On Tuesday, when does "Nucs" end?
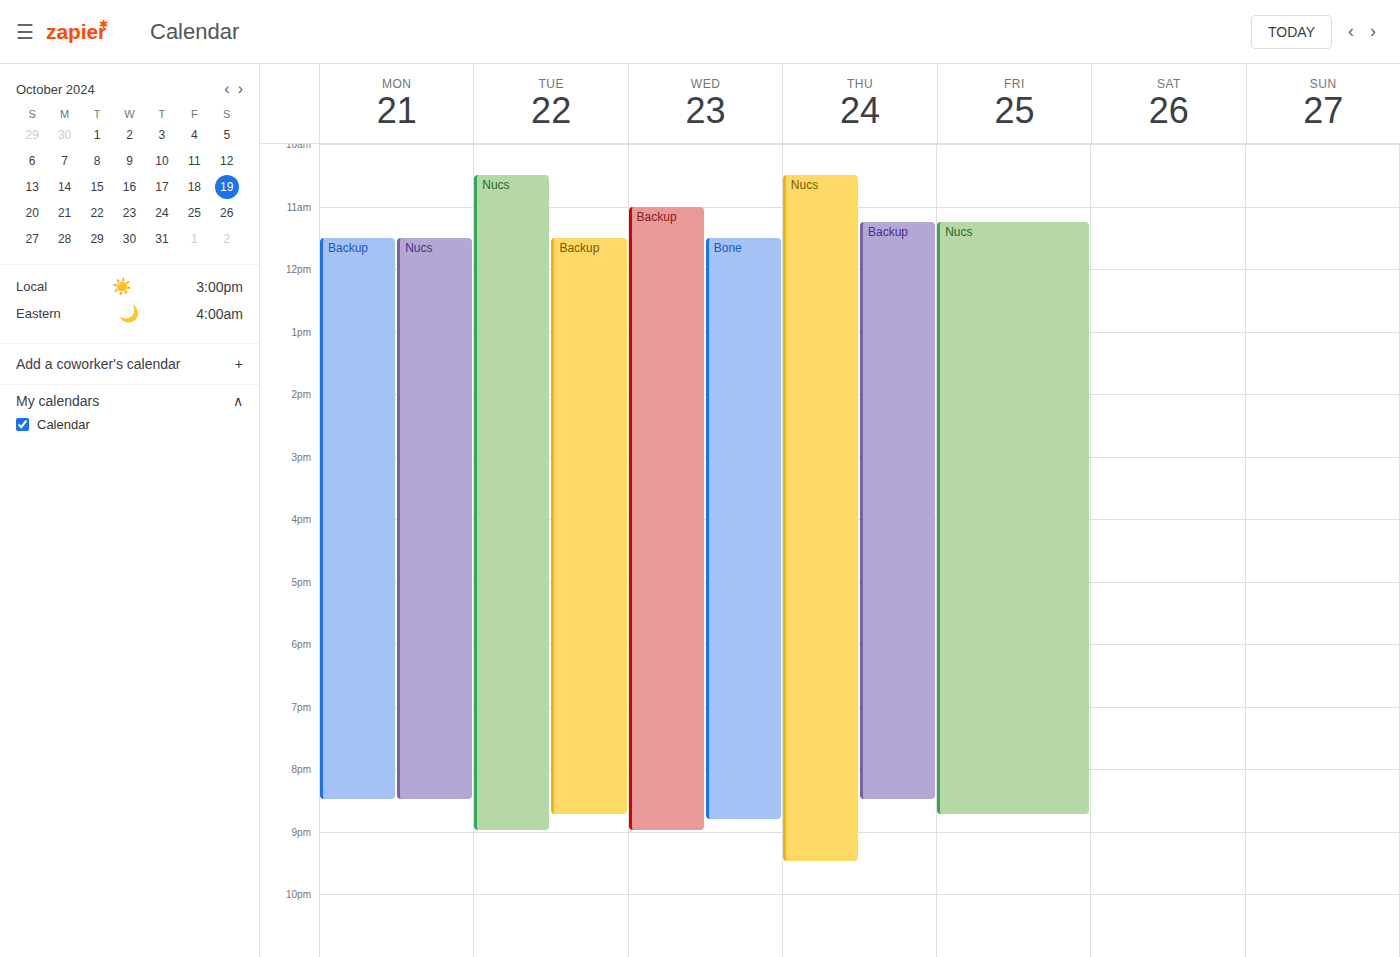
9:00 PM